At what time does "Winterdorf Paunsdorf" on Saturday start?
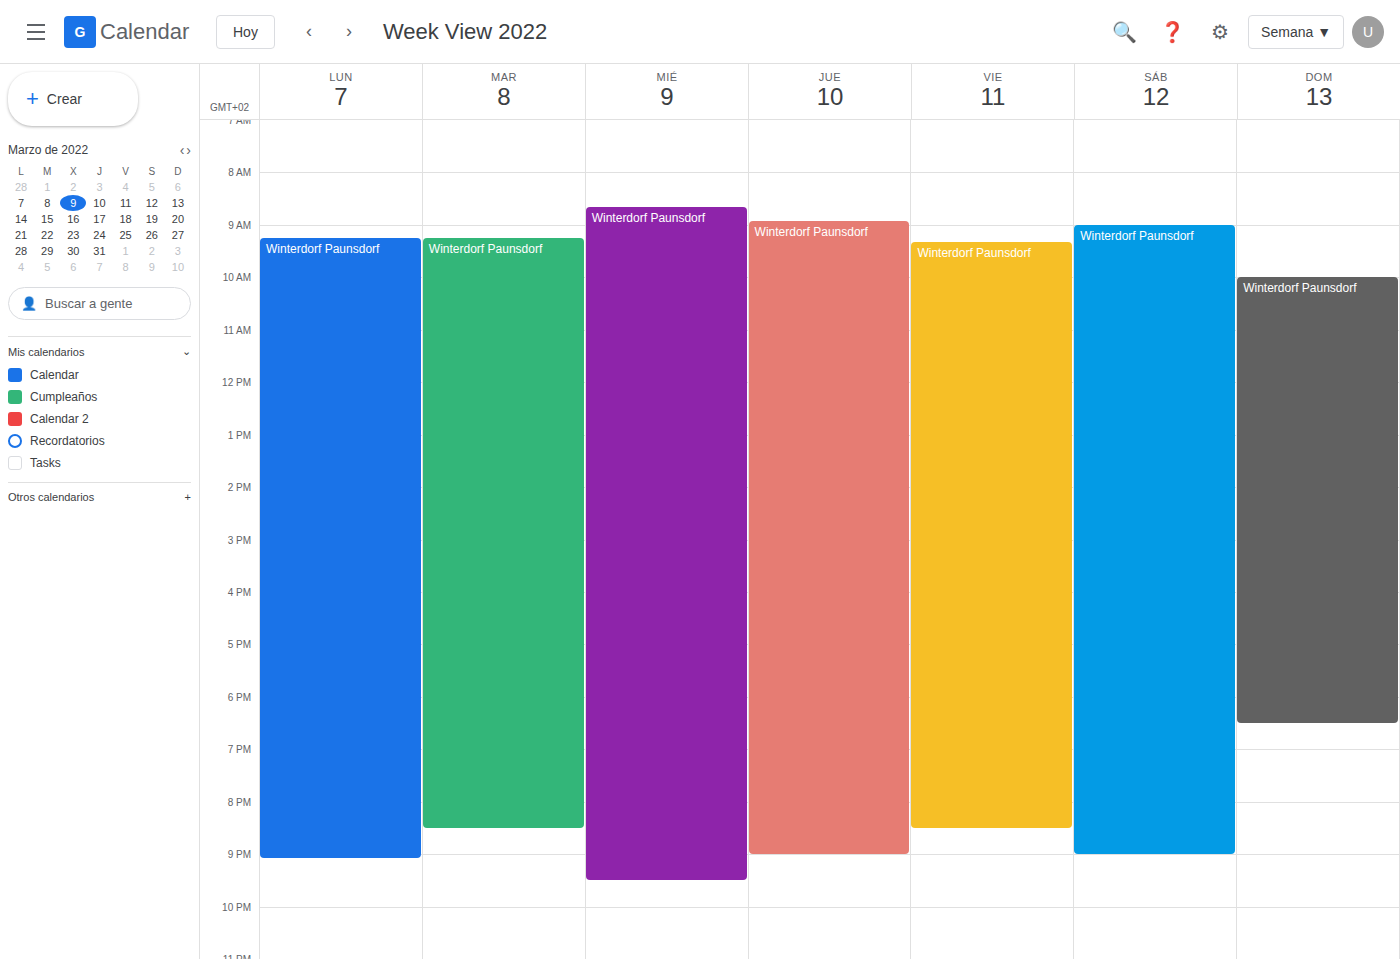
9:00 AM